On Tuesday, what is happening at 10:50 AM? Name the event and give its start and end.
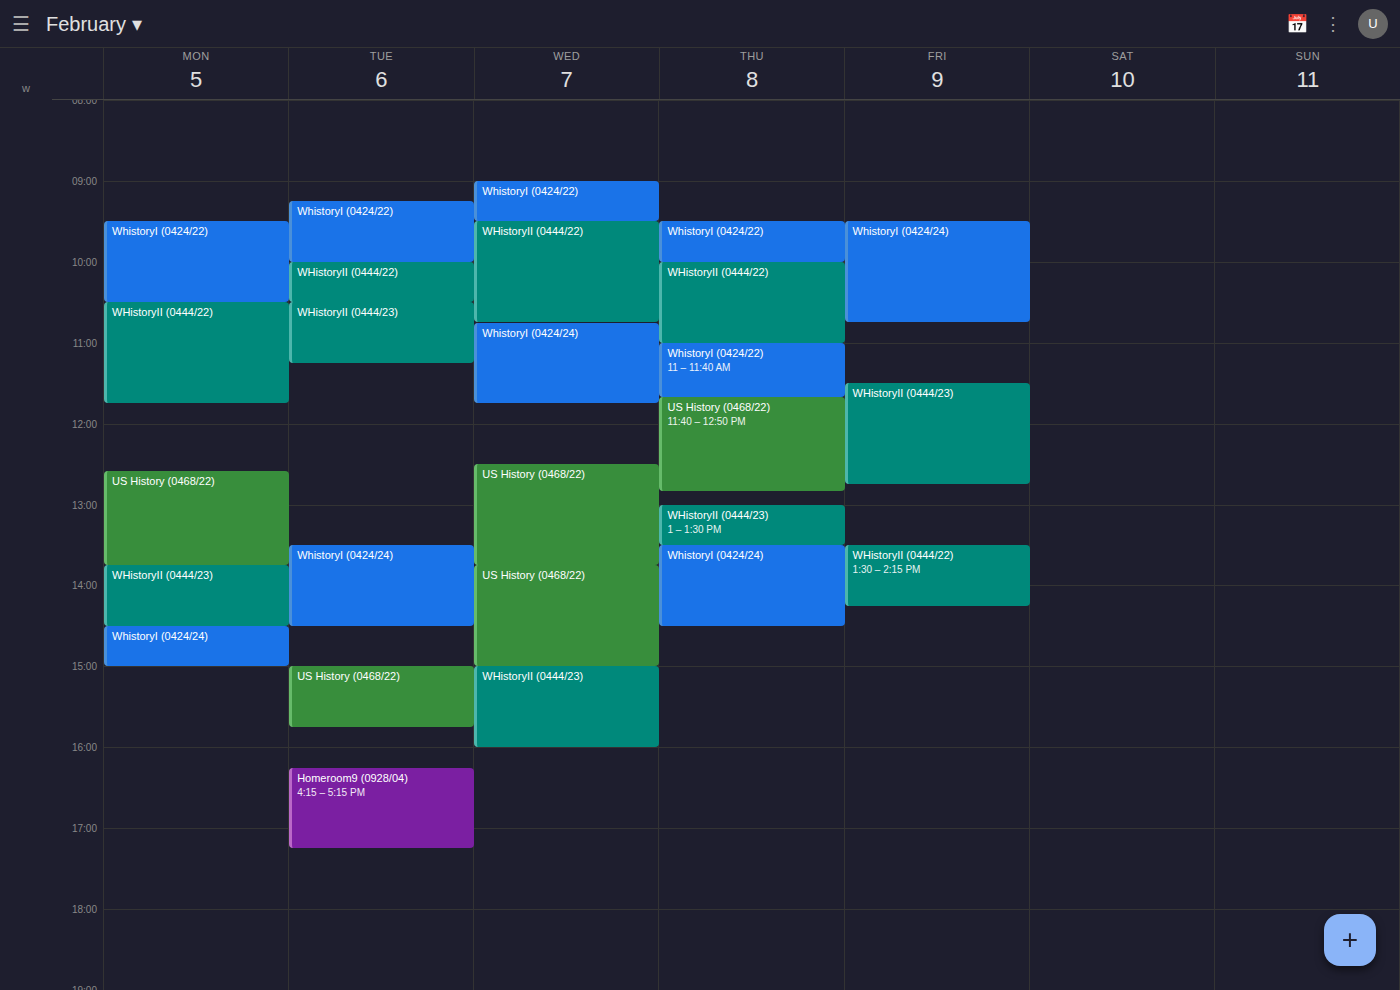
"WHistoryII (0444/23)", 10:30 AM to 11:15 AM